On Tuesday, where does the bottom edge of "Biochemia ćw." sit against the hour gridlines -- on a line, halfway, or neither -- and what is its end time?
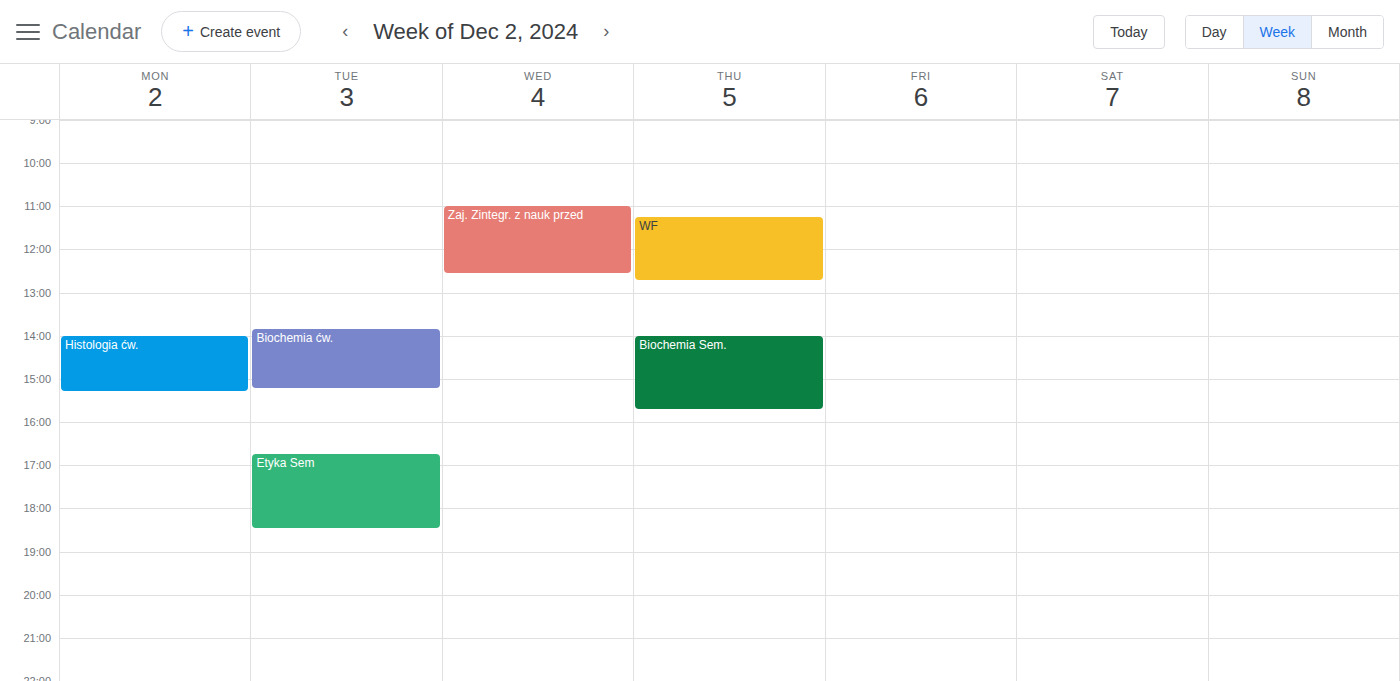
3:15 PM -- neither: a quarter of the way from the 3 PM line to the 4 PM line.